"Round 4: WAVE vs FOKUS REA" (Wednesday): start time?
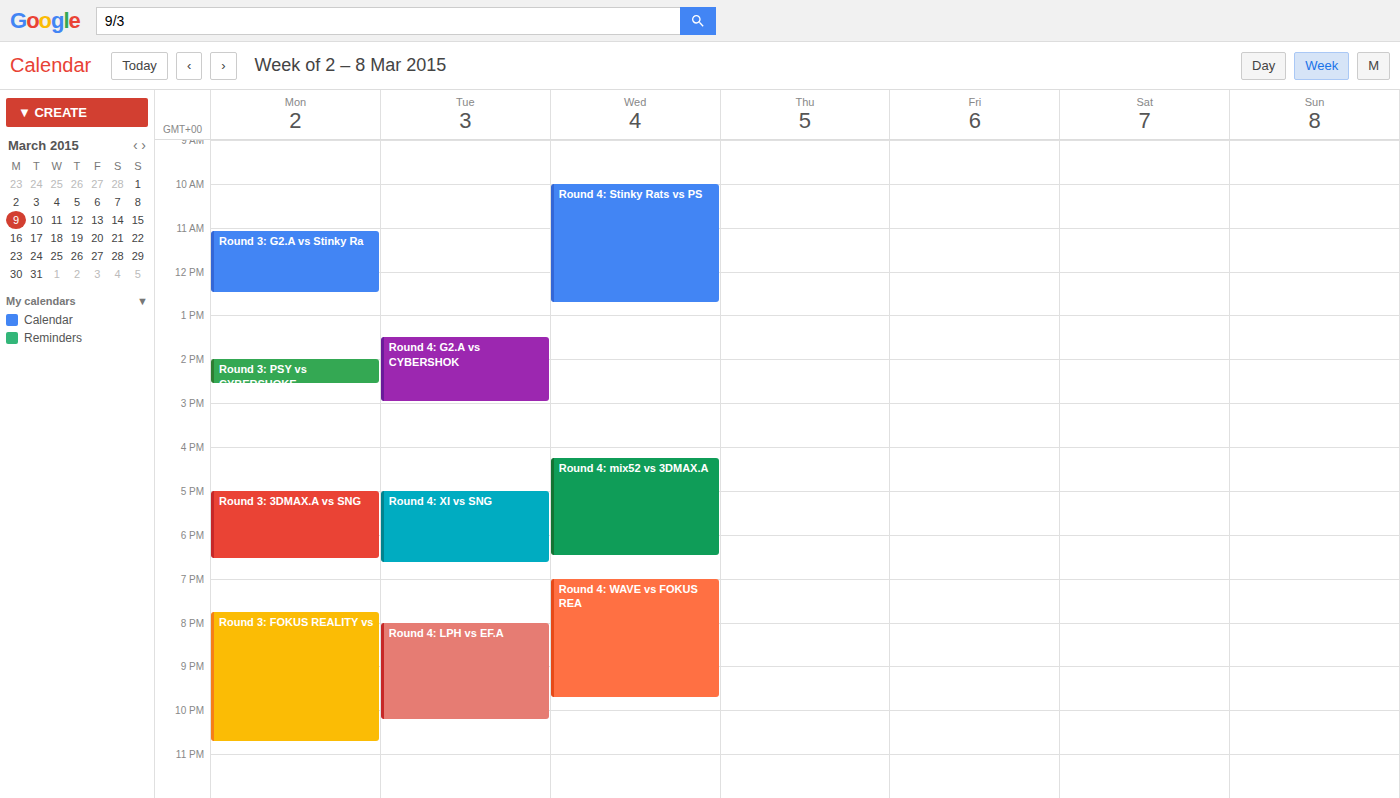
7:00 PM